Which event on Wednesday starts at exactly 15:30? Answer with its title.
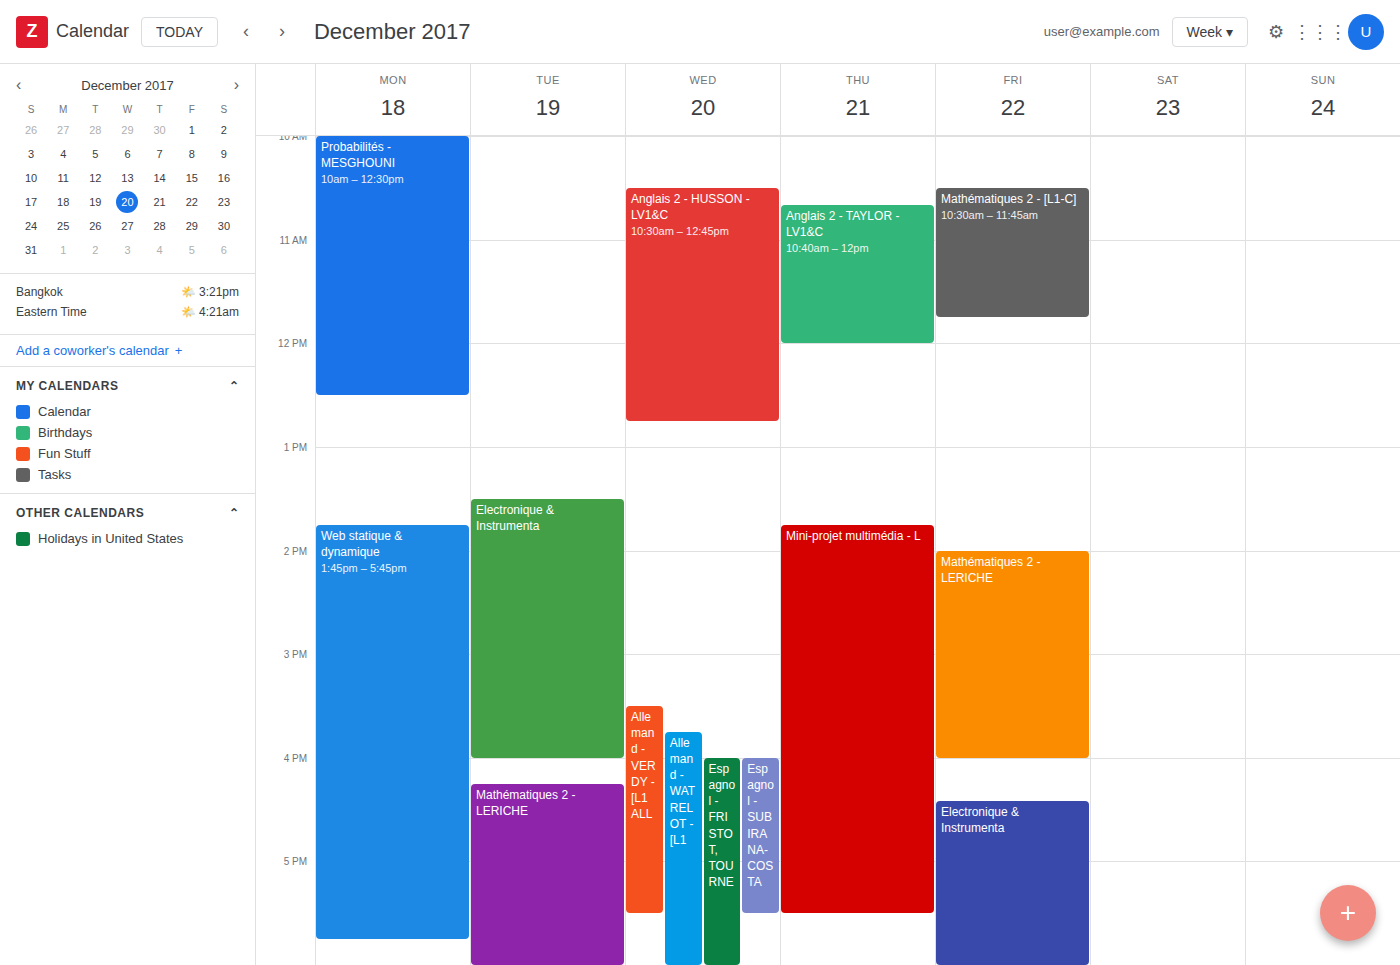
"Allemand - VERDY - [L1 ALL"